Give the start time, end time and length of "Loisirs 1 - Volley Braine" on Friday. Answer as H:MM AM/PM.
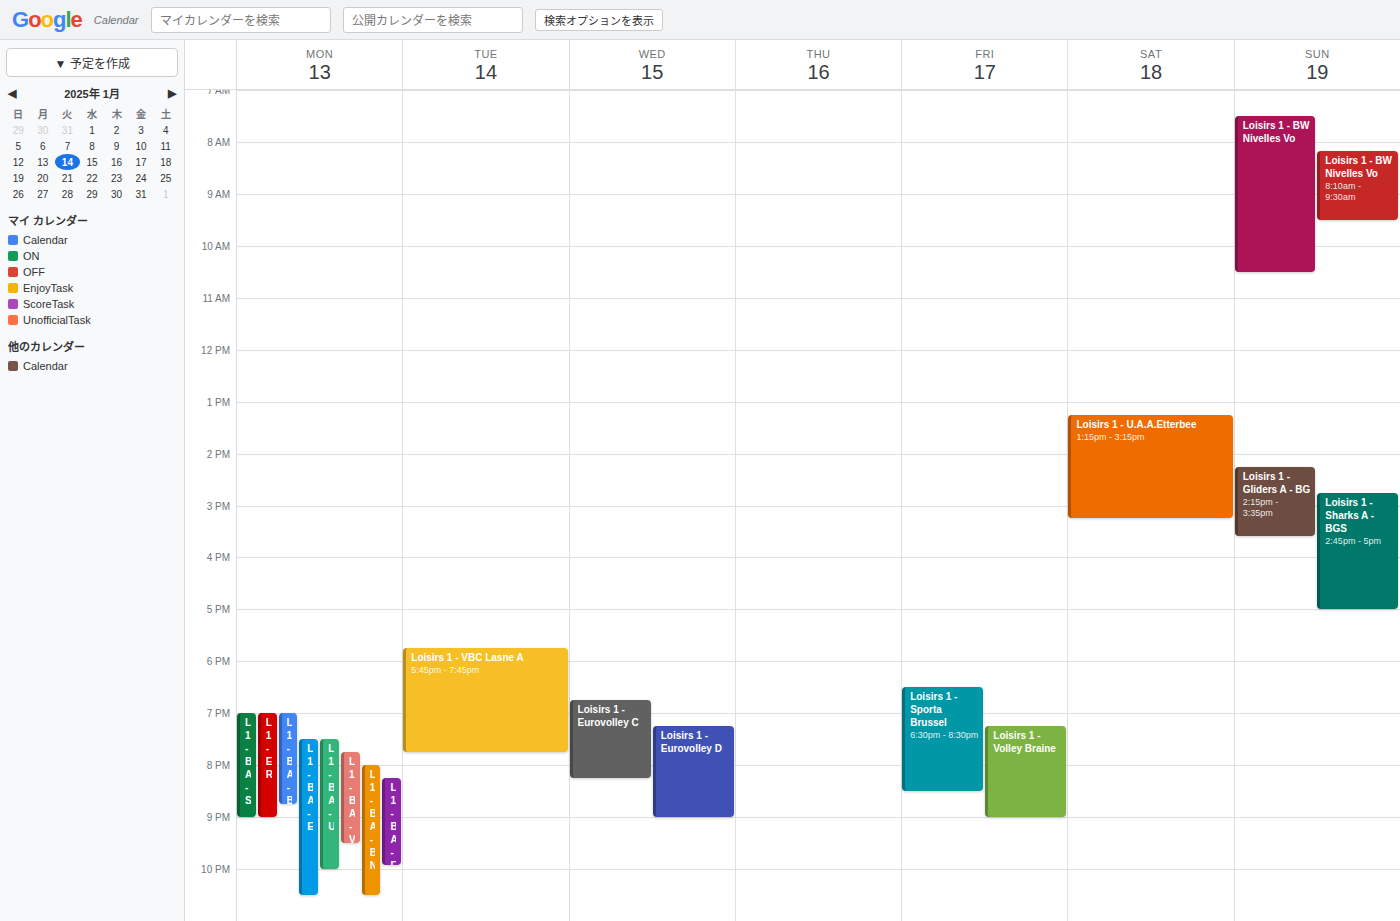
7:15 PM to 9:00 PM, 1 hour 45 minutes